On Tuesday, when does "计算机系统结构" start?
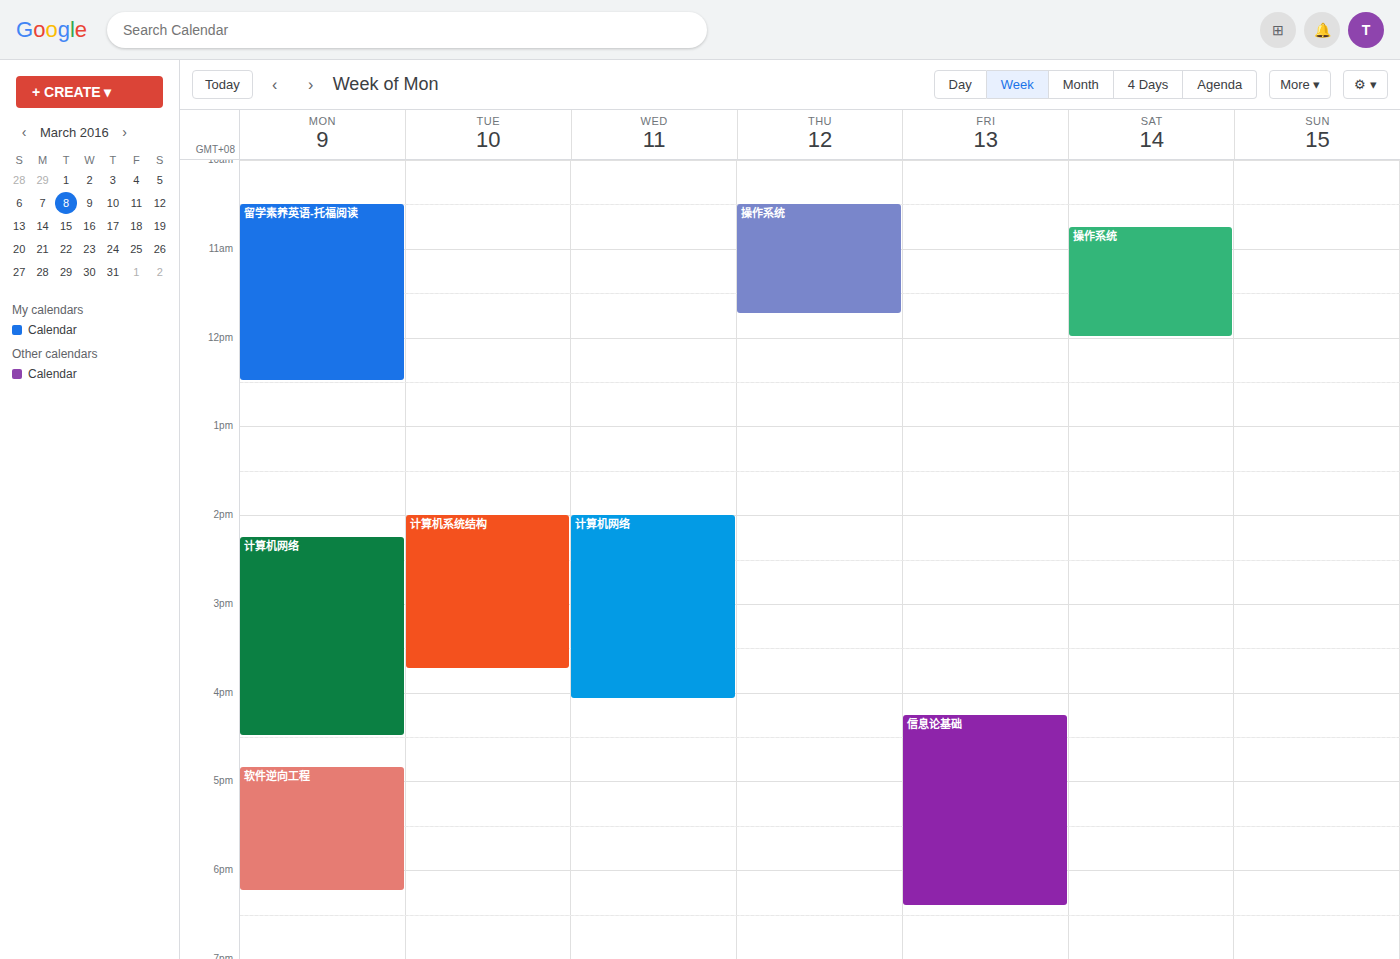
2:00 PM